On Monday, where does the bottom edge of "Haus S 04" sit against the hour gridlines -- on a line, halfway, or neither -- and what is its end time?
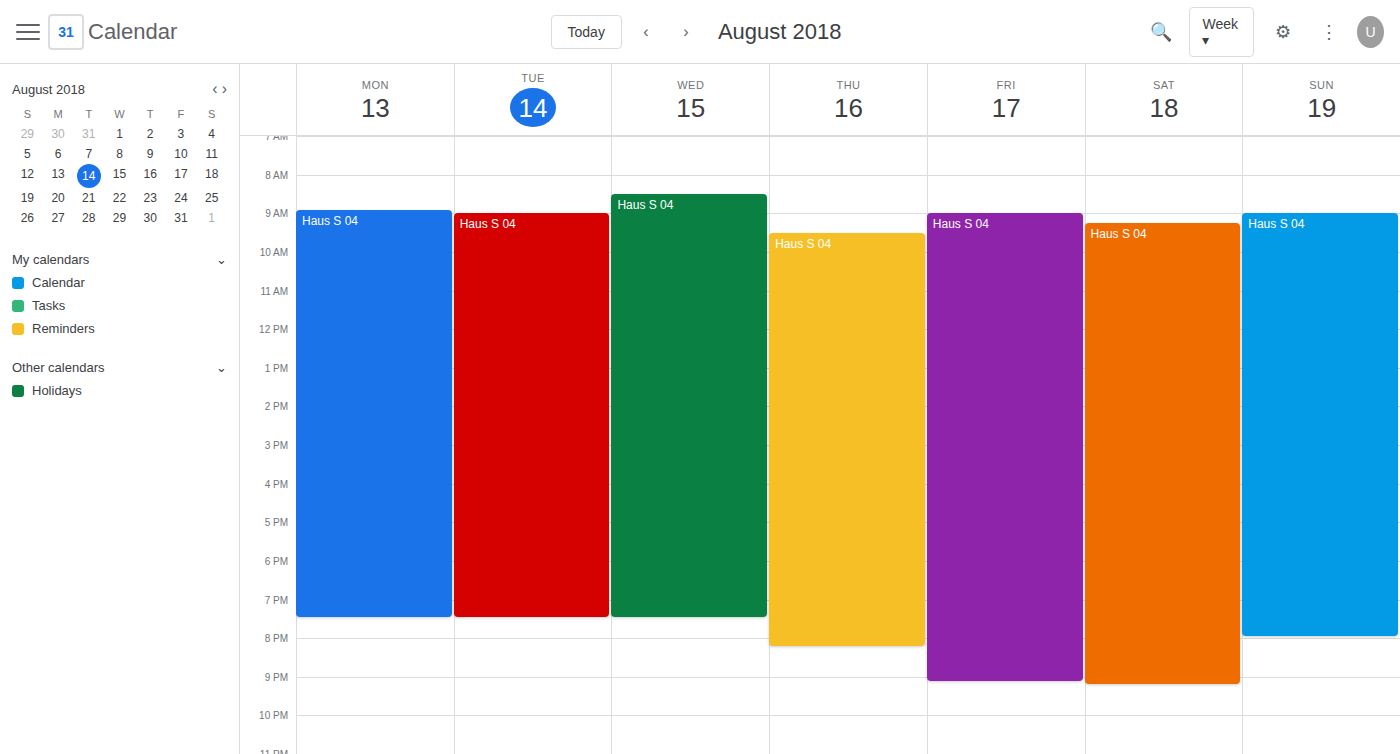
19:30 -- halfway between the 19:00 and 20:00 lines.